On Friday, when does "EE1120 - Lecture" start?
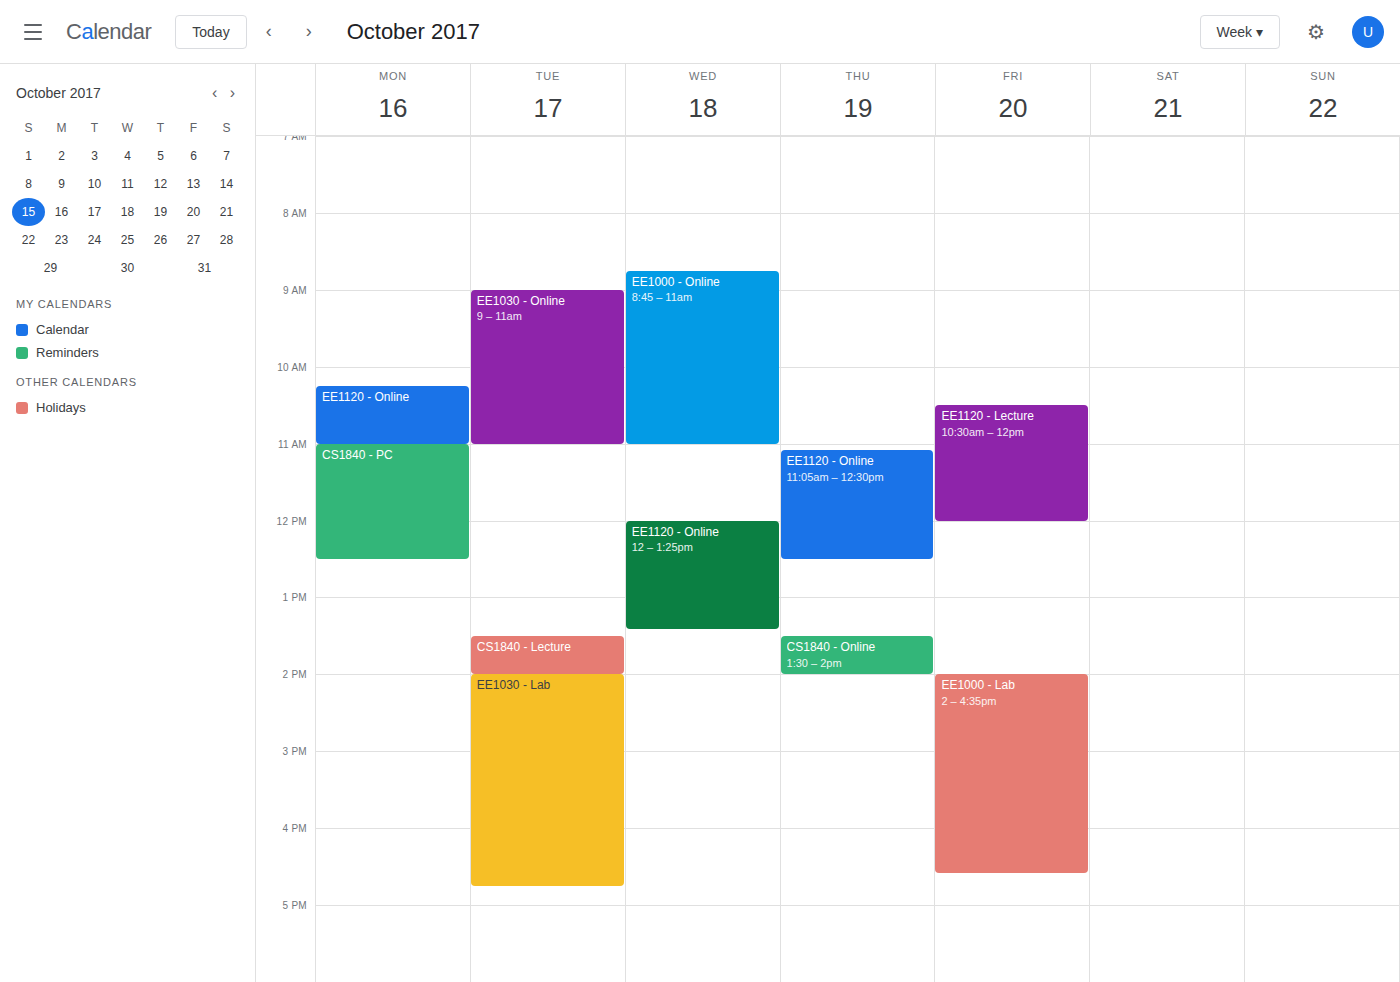
10:30 AM